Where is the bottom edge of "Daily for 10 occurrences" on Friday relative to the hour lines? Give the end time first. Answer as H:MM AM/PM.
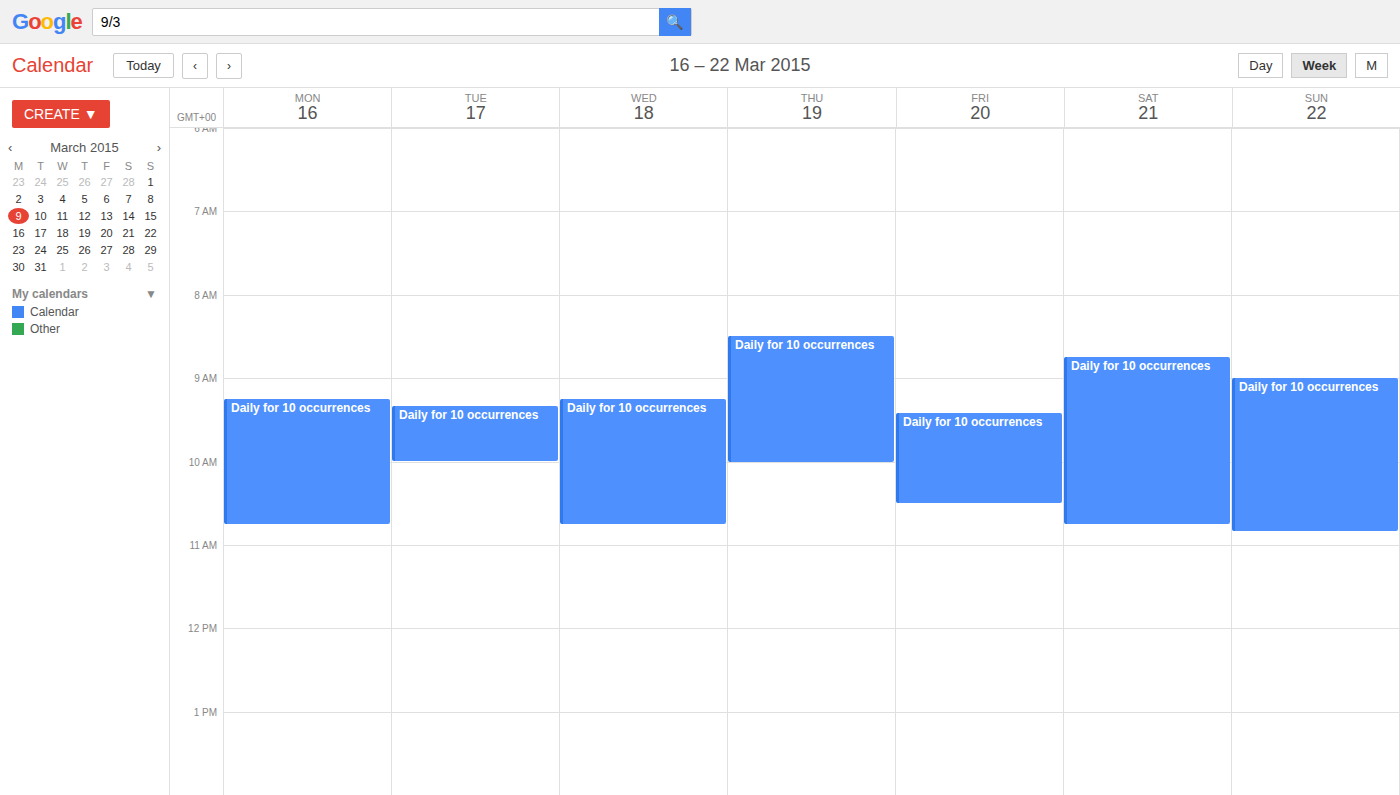
10:30 AM -- halfway between the 10 AM and 11 AM lines.